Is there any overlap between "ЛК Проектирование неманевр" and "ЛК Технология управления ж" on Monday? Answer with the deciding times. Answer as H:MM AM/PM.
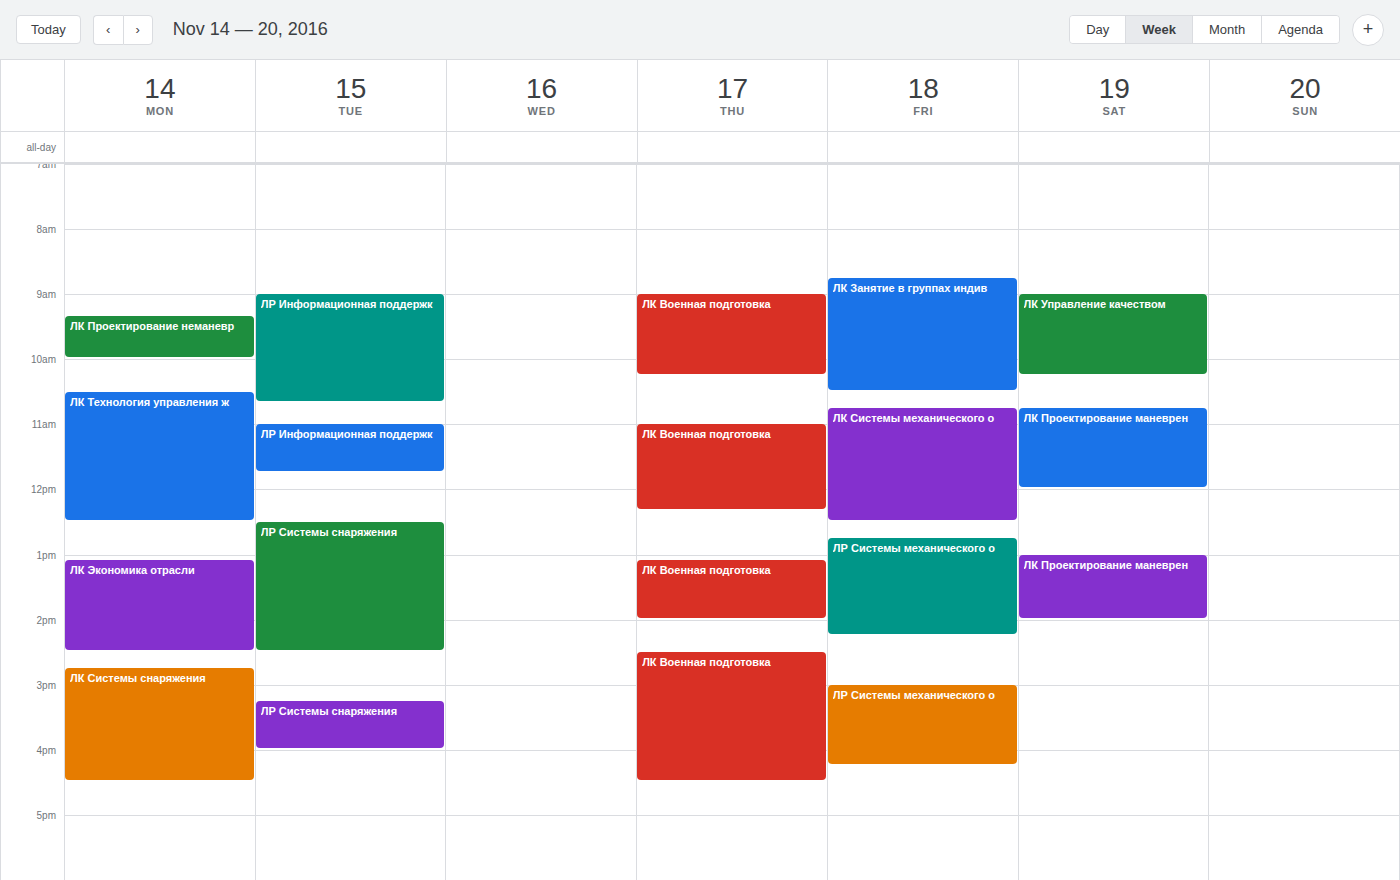
"ЛК Проектирование неманевр" ends at 10:00 AM and "ЛК Технология управления ж" starts at 10:30 AM -- no overlap.